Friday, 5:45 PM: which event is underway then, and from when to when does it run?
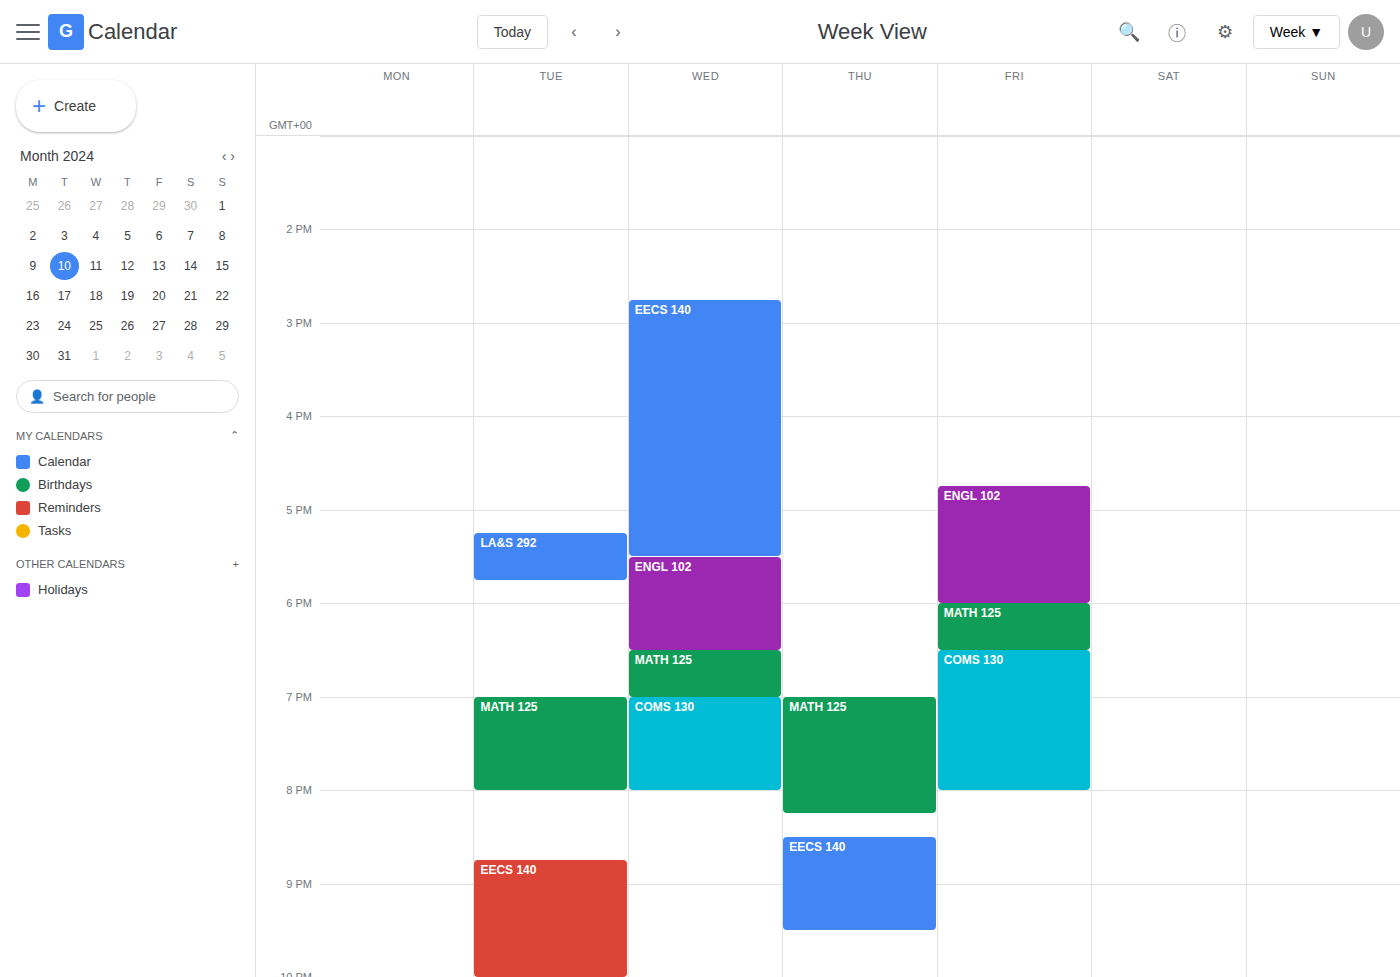
"ENGL 102", 4:45 PM to 6:00 PM